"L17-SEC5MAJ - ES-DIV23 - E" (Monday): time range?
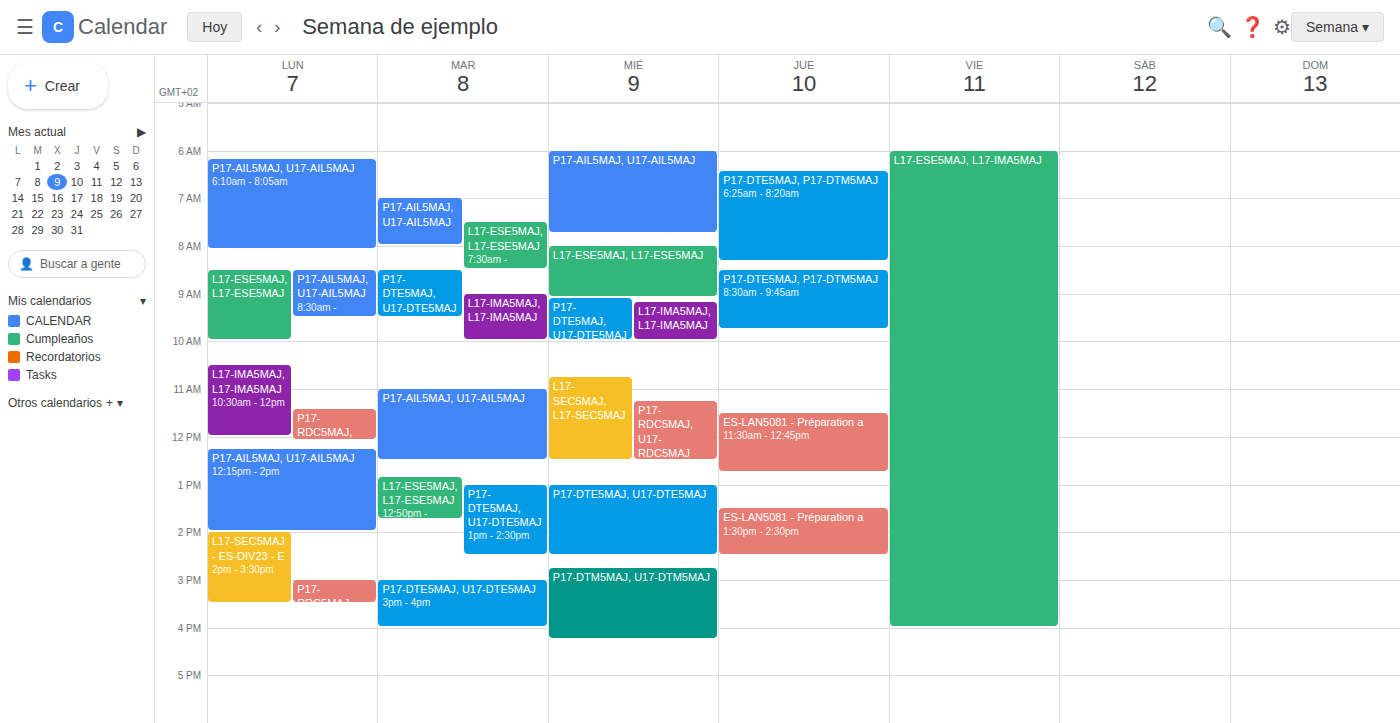
2:00 PM to 3:30 PM